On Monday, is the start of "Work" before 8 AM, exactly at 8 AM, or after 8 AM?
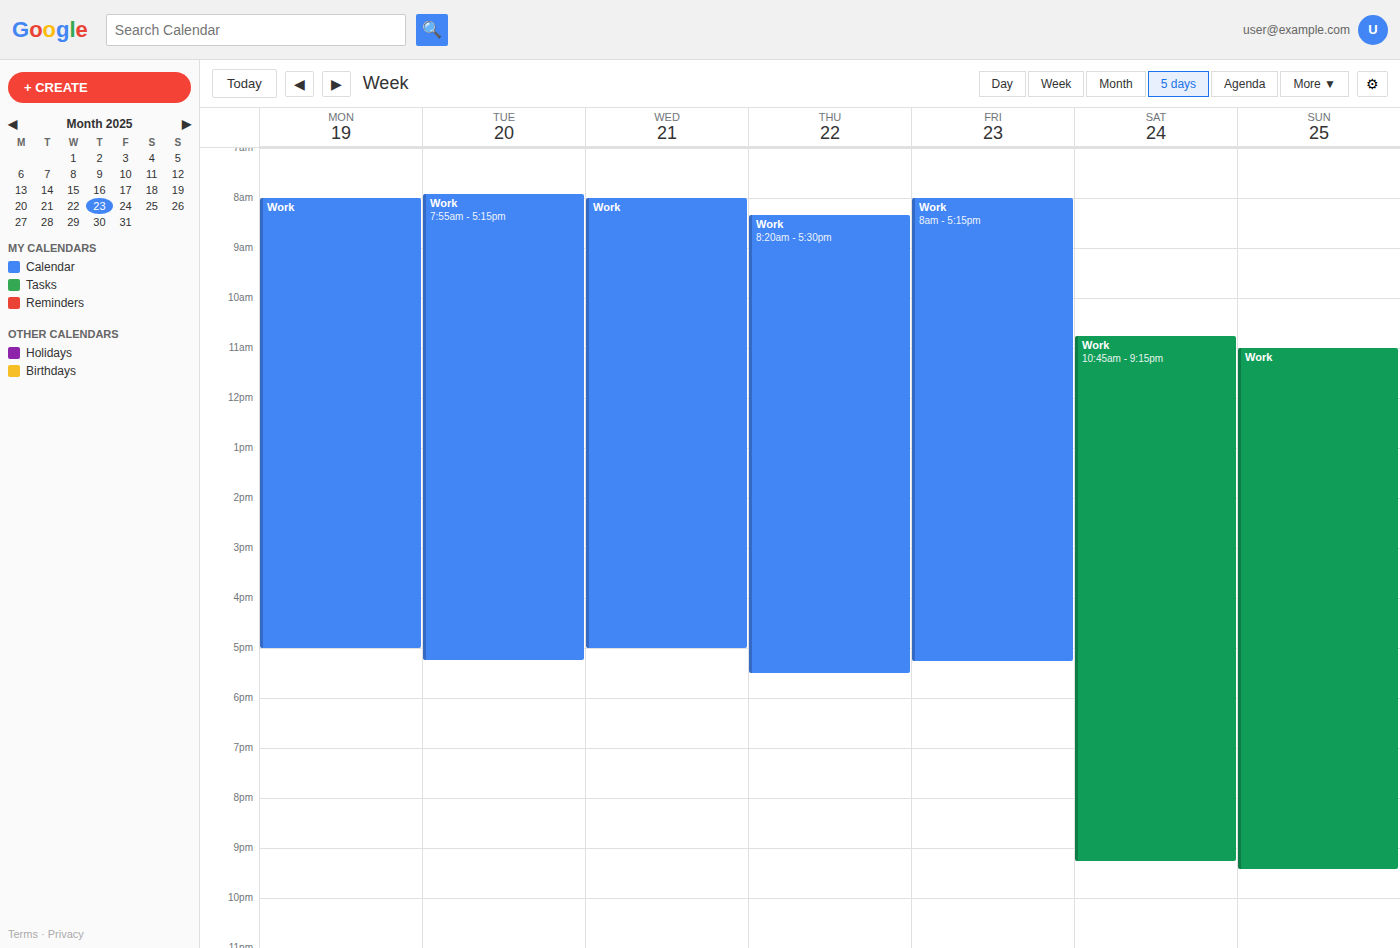
8:00 AM -- exactly at 8 AM, on the 8 AM line.